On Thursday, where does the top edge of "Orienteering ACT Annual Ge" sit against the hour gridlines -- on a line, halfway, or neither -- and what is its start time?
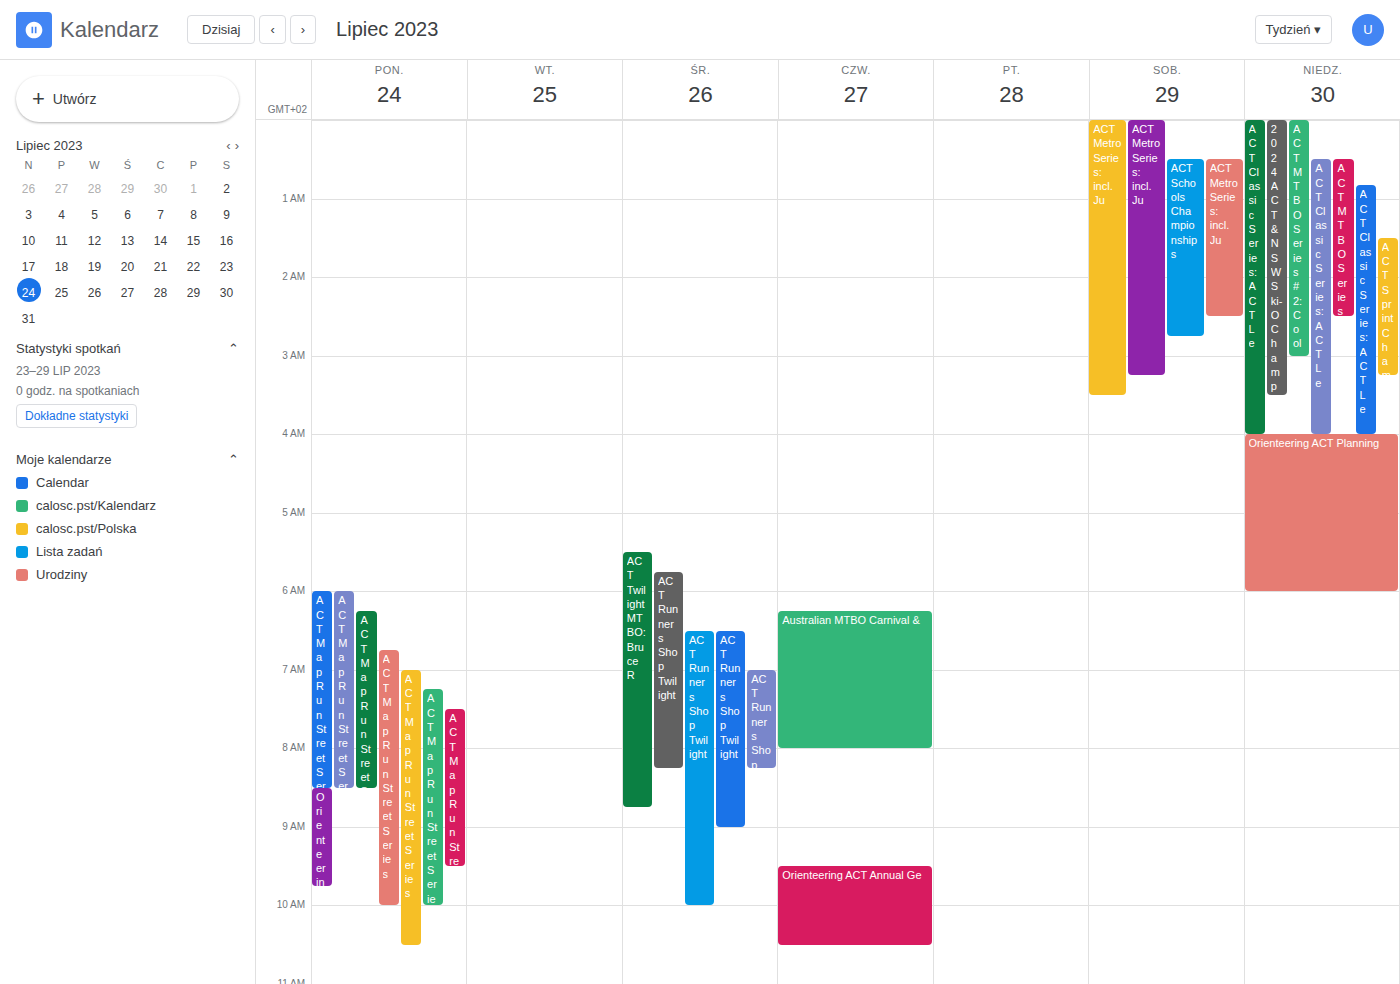
9:30 AM -- halfway between the 9 AM and 10 AM lines.